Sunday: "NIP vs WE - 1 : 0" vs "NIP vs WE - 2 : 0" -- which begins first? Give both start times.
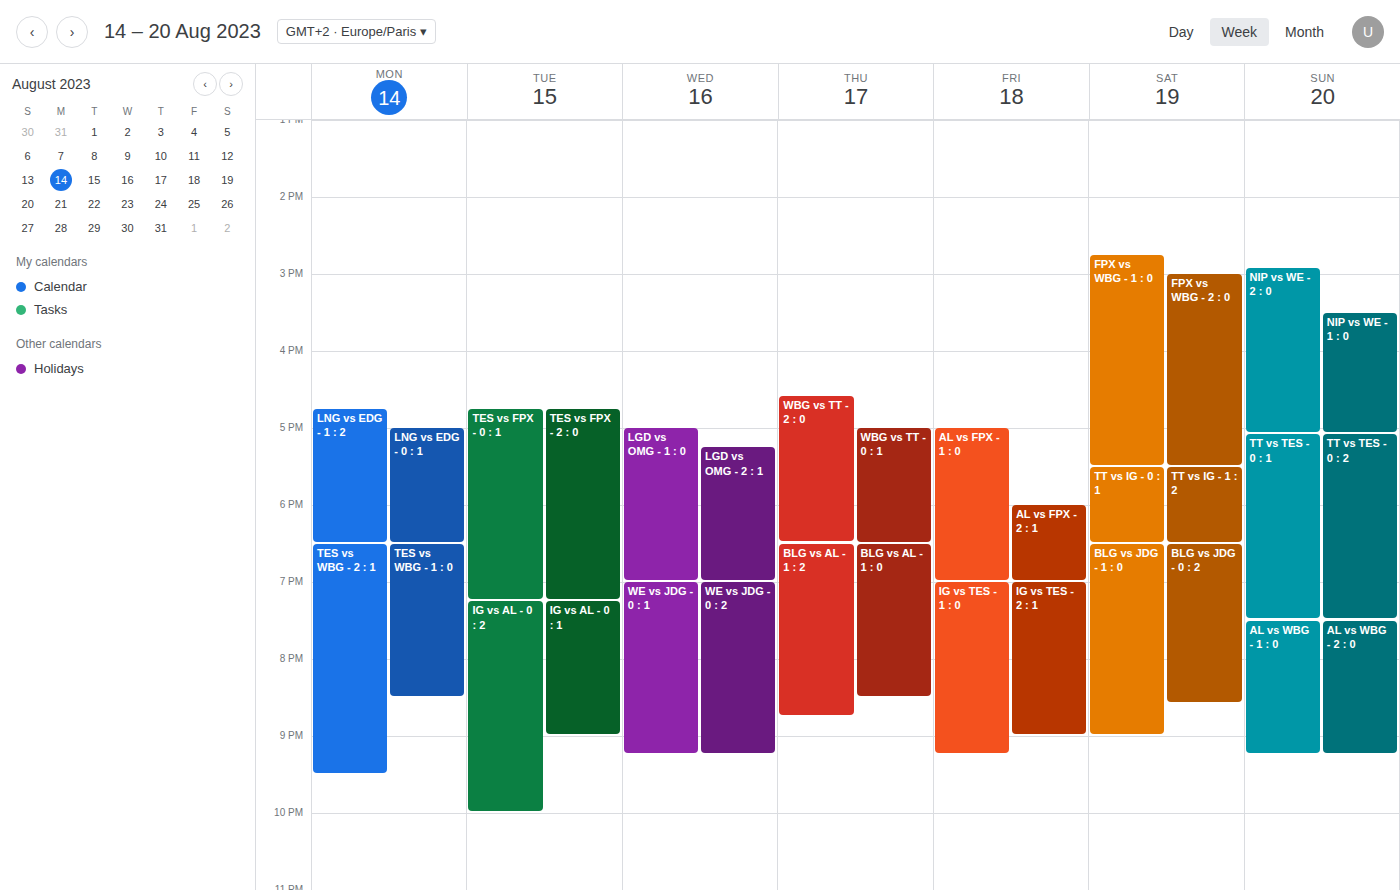
"NIP vs WE - 2 : 0" 2:55 PM; "NIP vs WE - 1 : 0" 3:30 PM.